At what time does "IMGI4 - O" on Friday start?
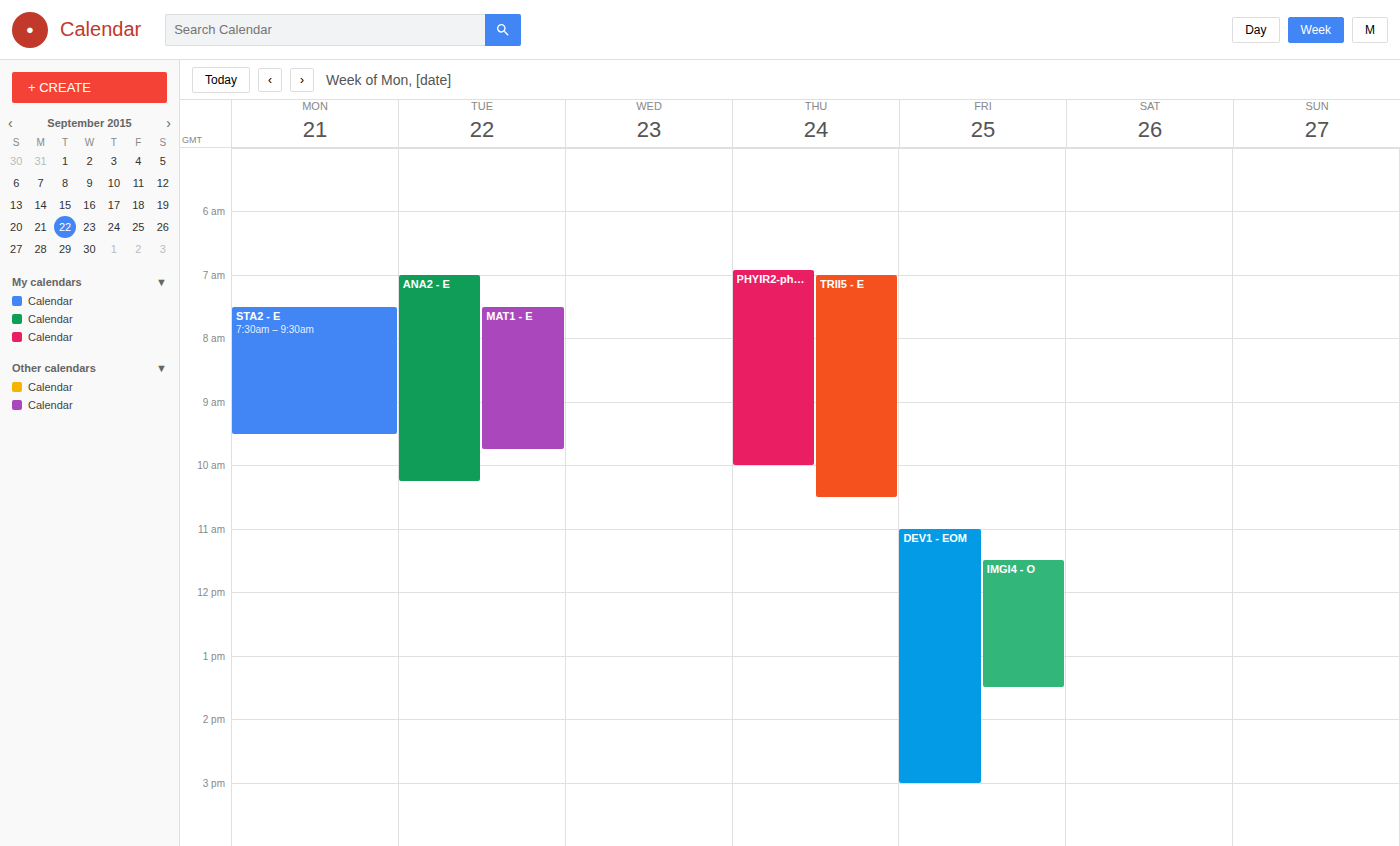
11:30 AM